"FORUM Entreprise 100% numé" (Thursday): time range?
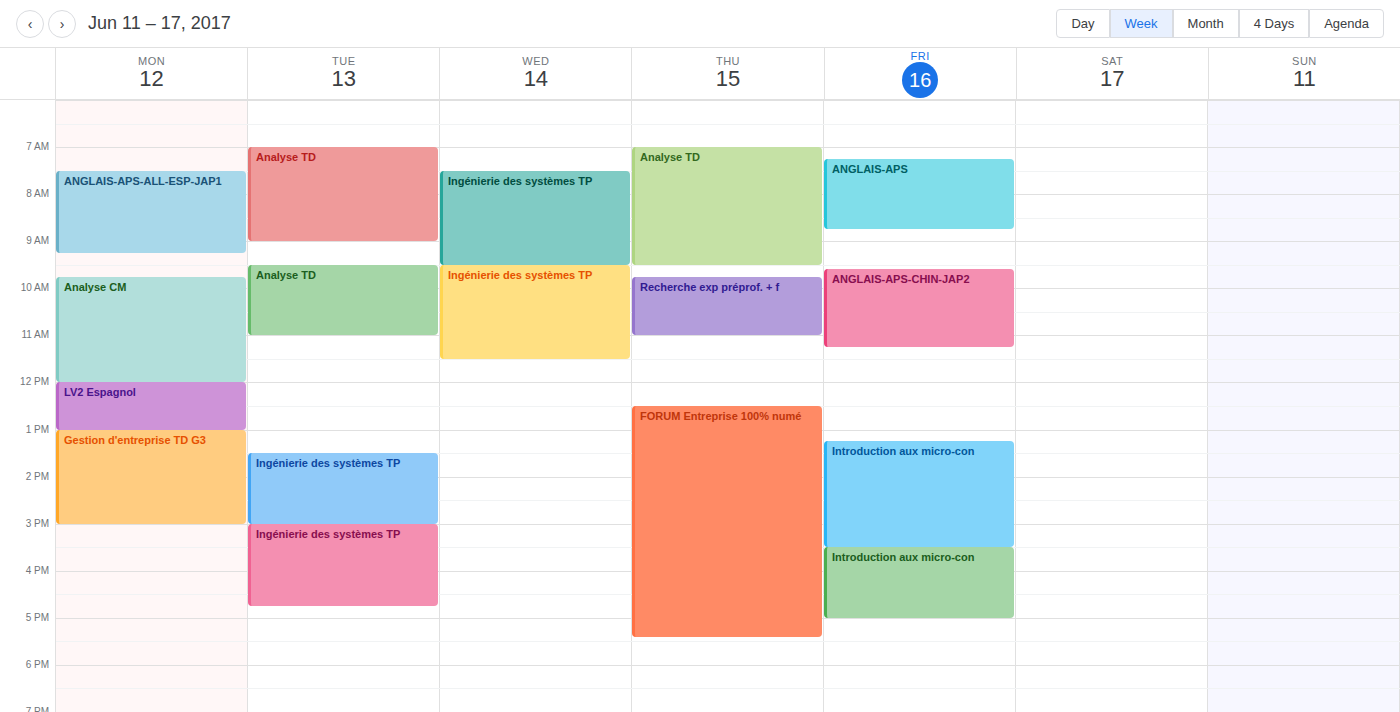
12:30 PM to 5:25 PM